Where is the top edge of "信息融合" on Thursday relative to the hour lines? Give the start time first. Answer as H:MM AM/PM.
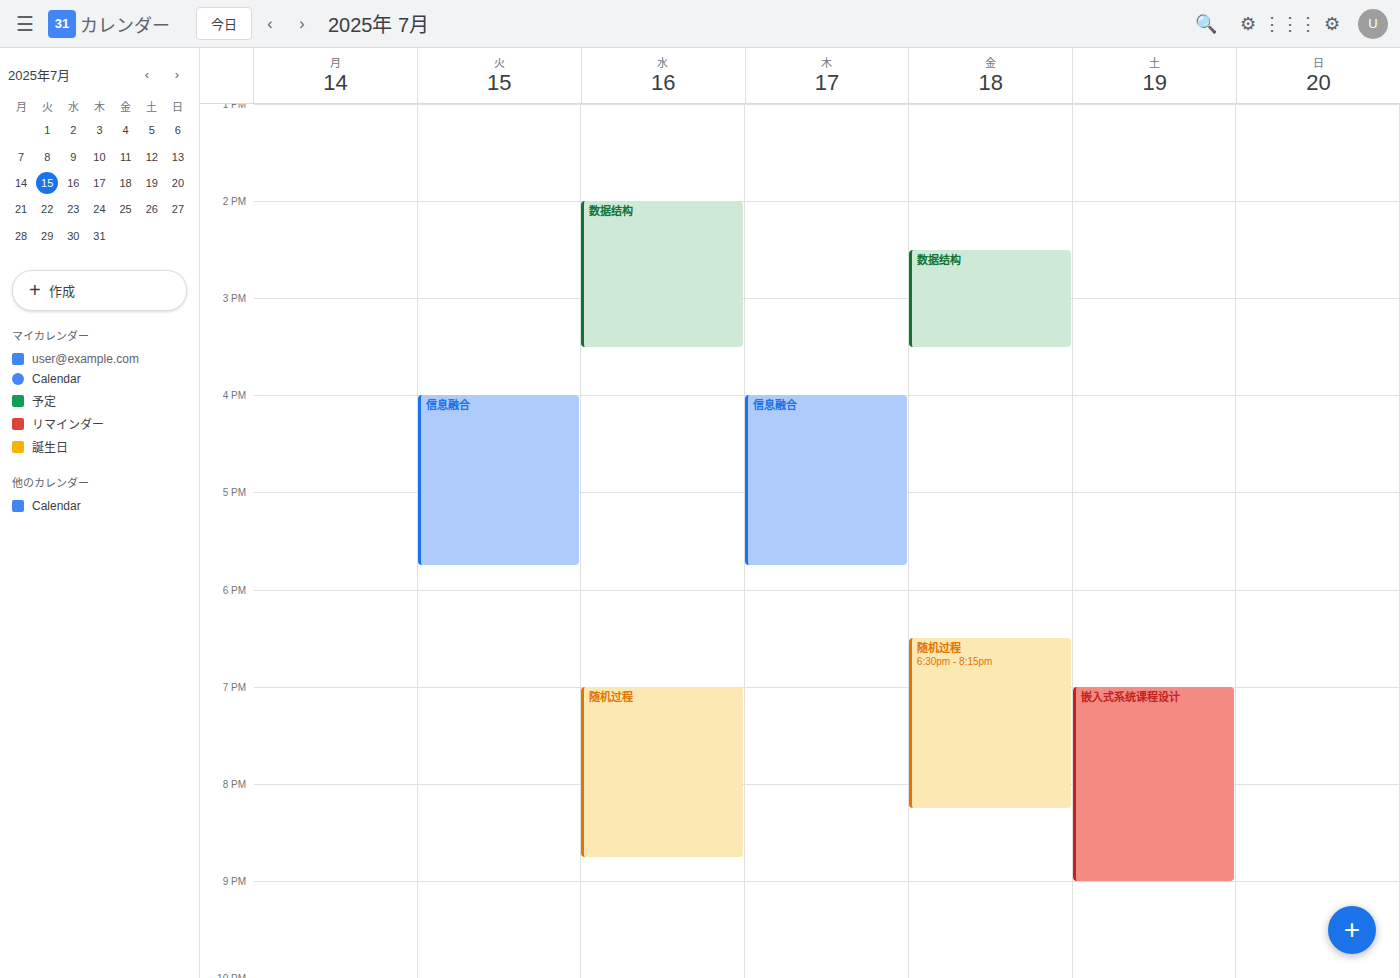
4:00 PM -- exactly on the 4 PM line.